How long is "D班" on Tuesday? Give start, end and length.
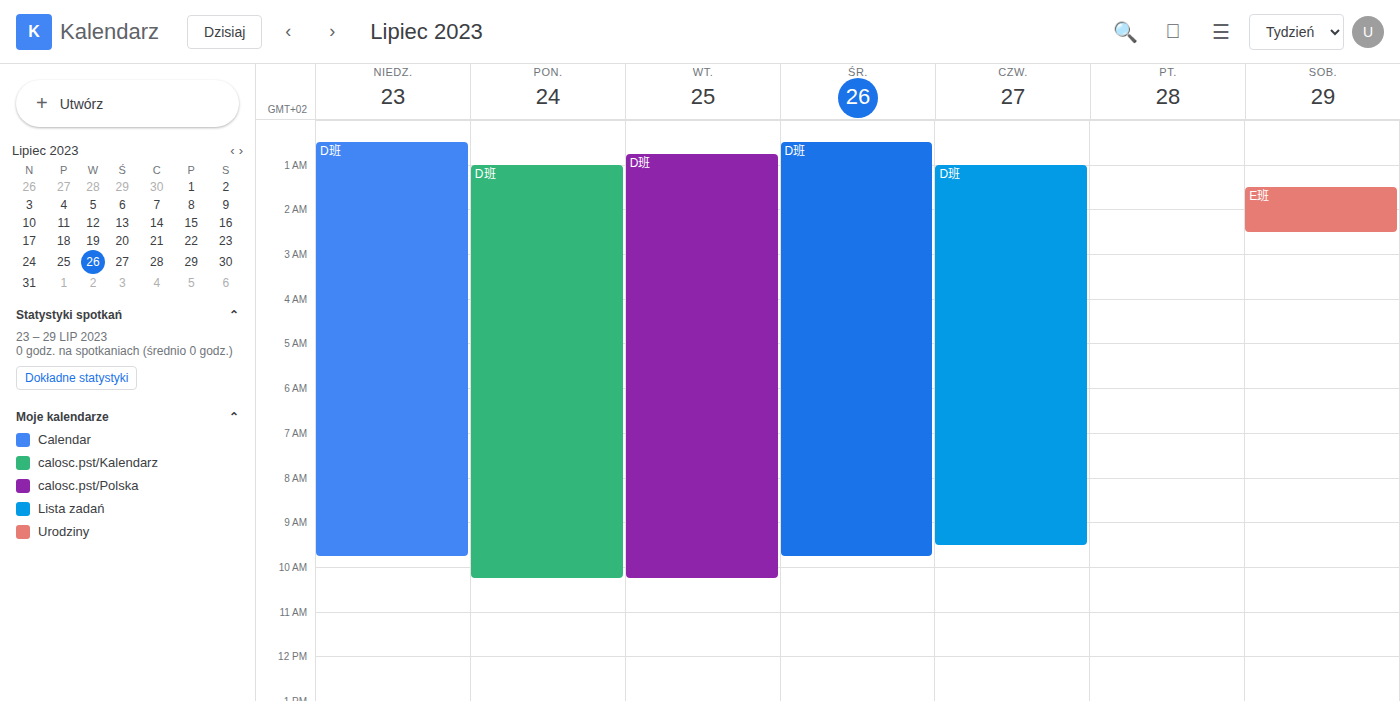
00:45 to 10:15, 9 hours 30 minutes